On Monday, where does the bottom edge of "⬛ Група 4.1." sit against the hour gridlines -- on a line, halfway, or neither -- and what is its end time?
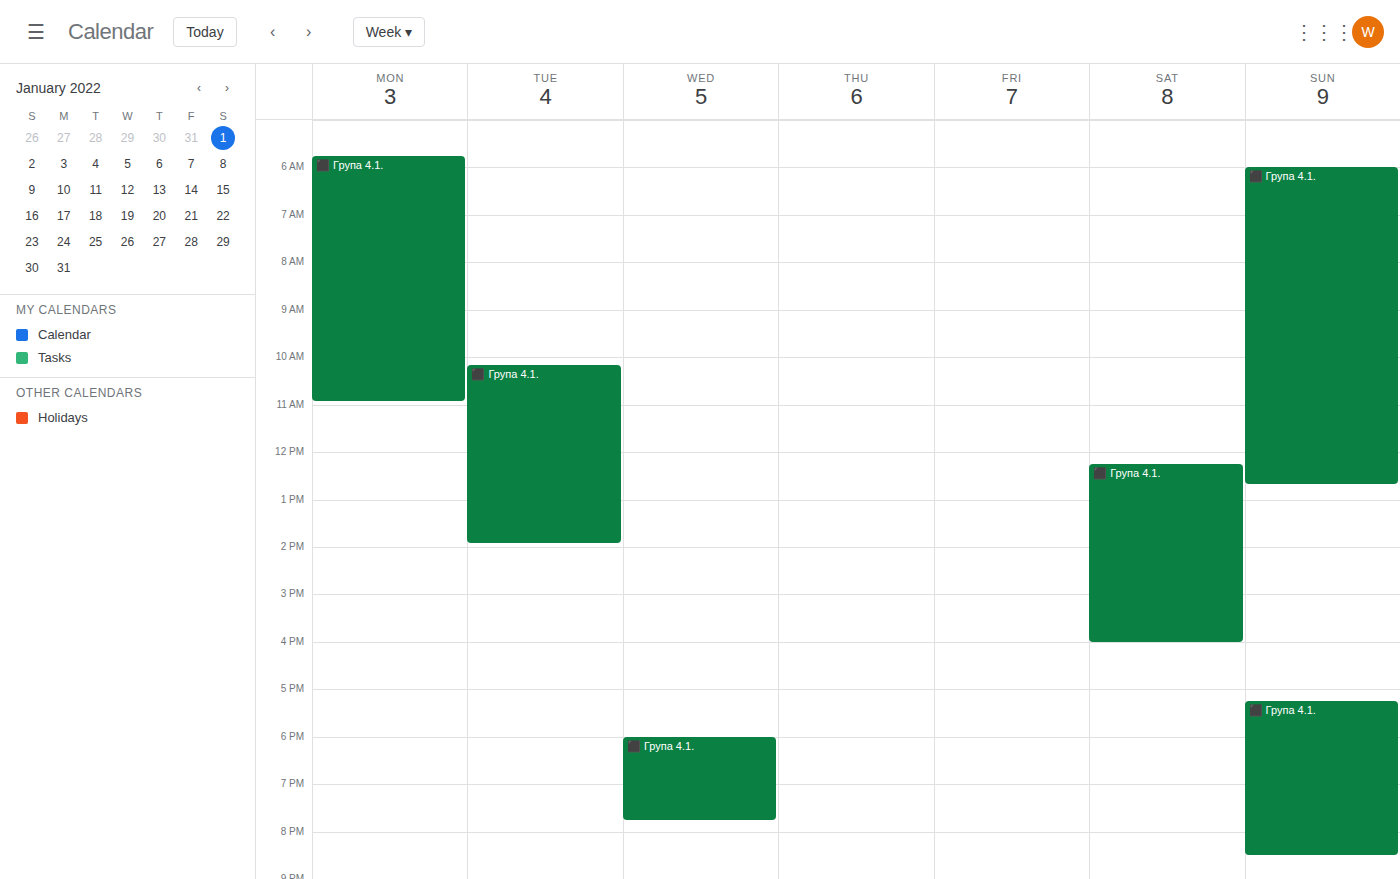
10:55 AM -- neither: 55 minutes below the 10 AM line and 5 minutes above the 11 AM line.